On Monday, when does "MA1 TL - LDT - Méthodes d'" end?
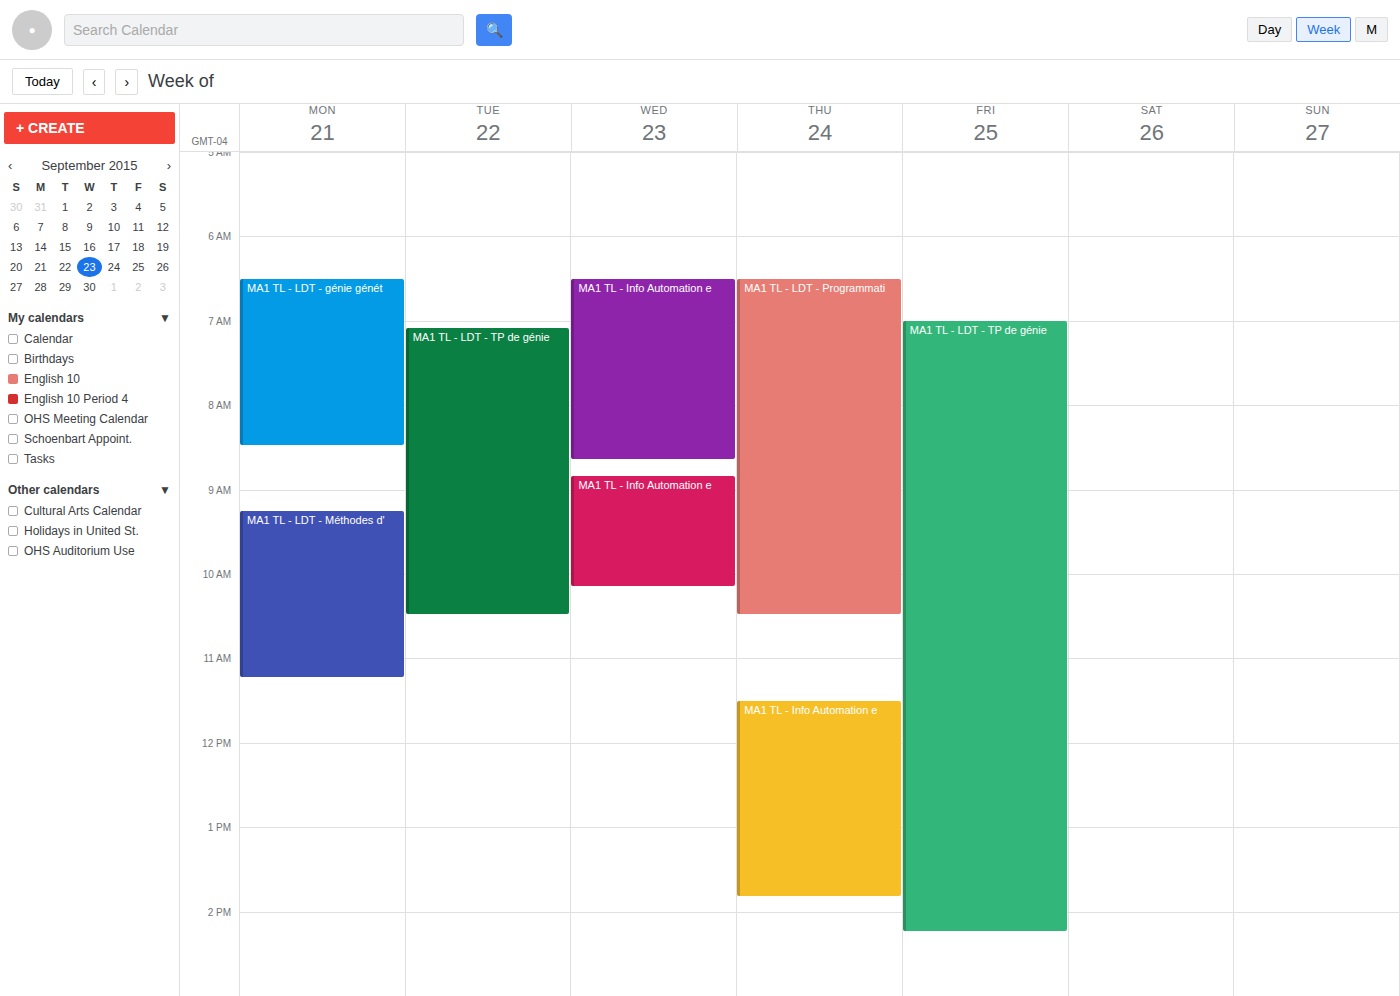
11:15 AM